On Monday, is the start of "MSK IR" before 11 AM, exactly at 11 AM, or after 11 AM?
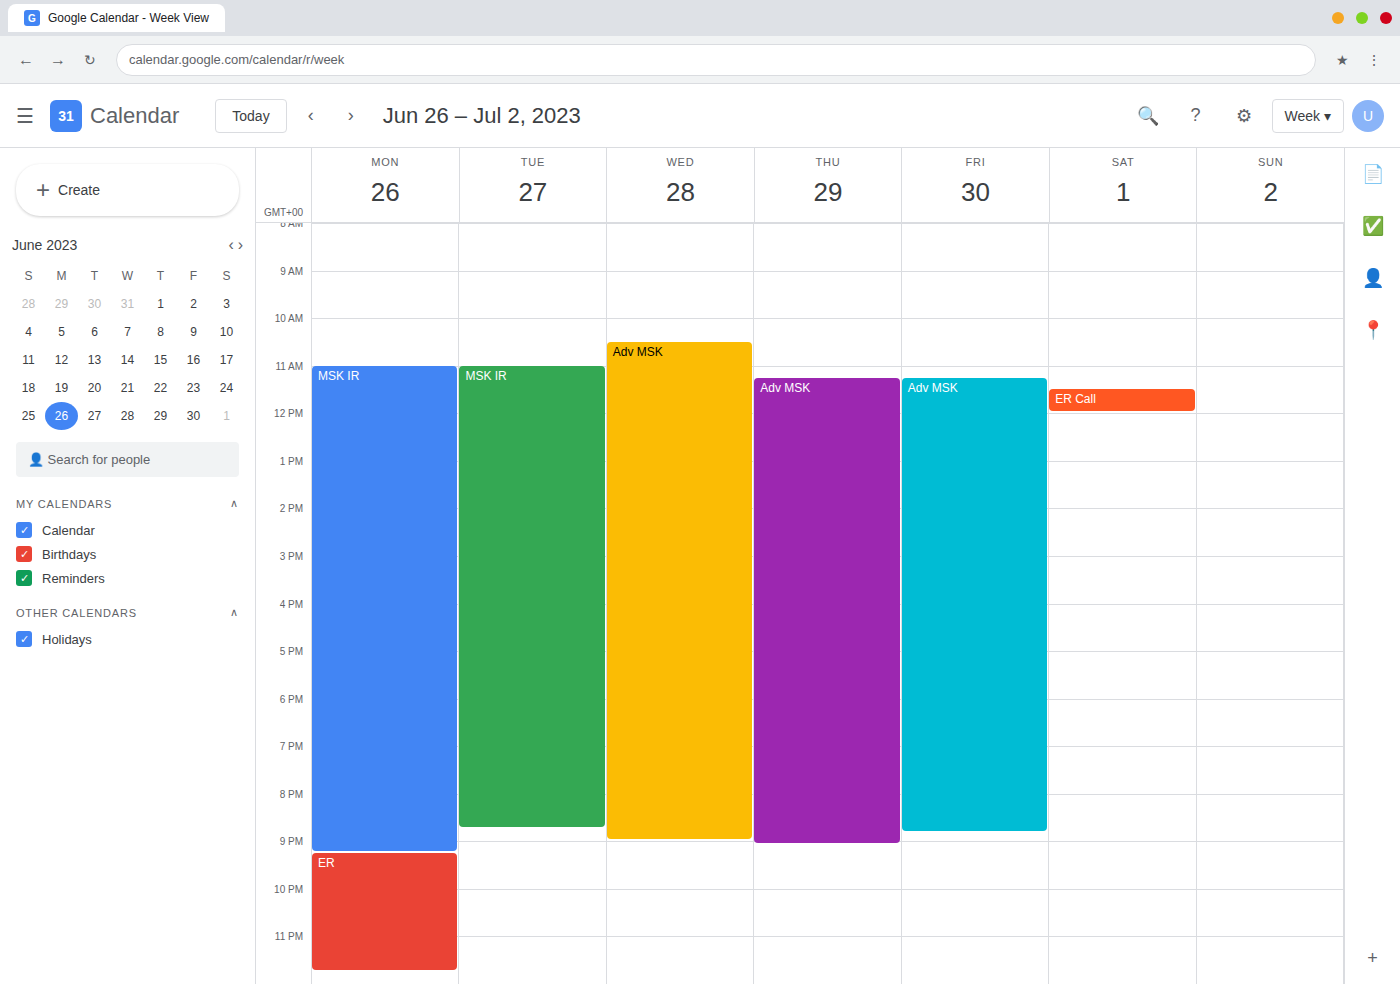
11:00 AM -- exactly at 11 AM, on the 11 AM line.